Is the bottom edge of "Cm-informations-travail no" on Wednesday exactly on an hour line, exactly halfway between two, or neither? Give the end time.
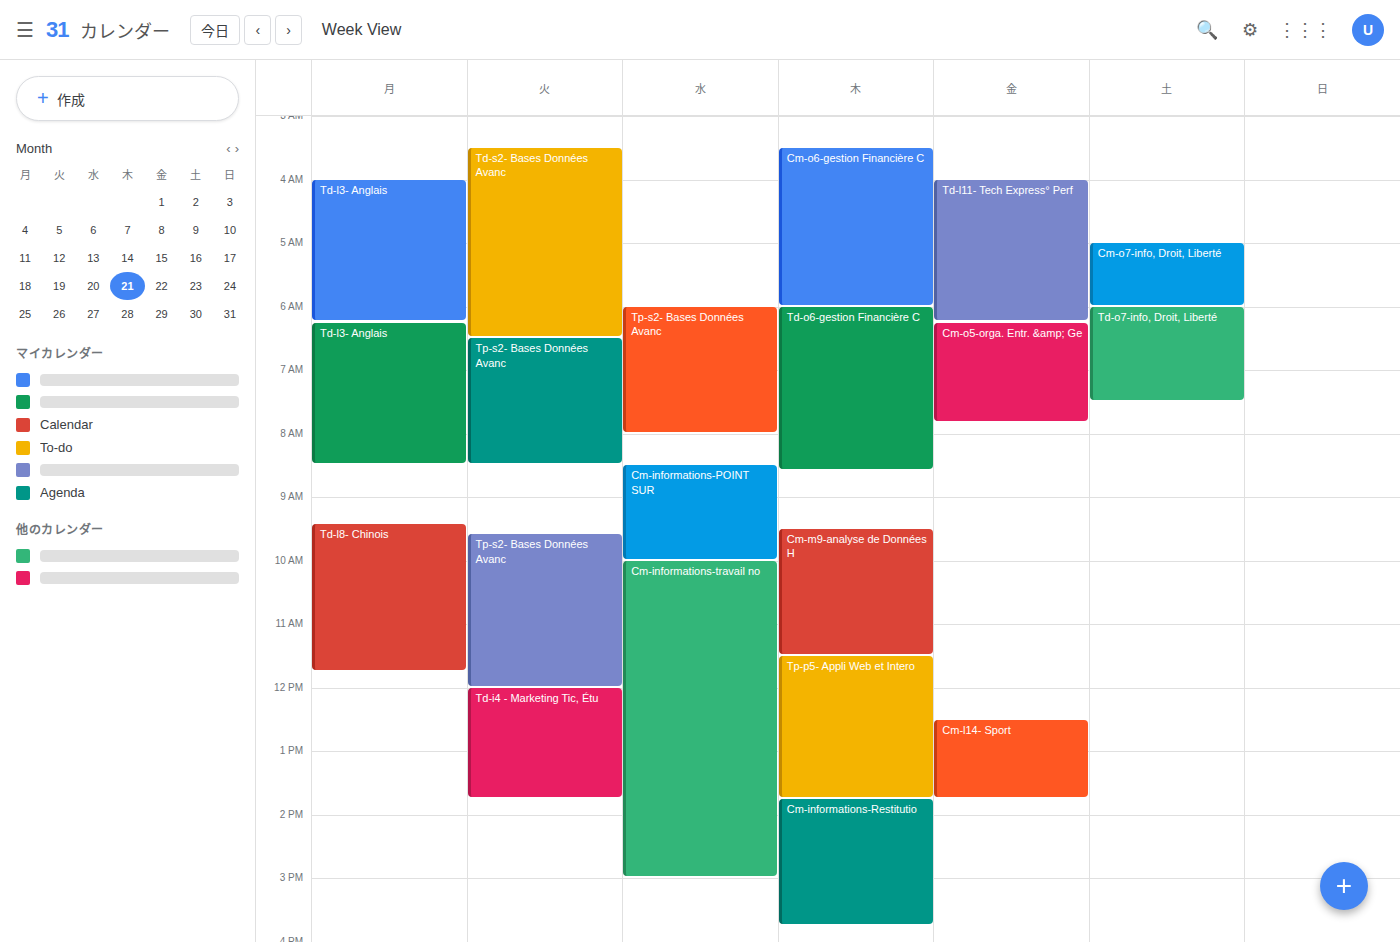
3:00 PM -- exactly on the 3 PM line.